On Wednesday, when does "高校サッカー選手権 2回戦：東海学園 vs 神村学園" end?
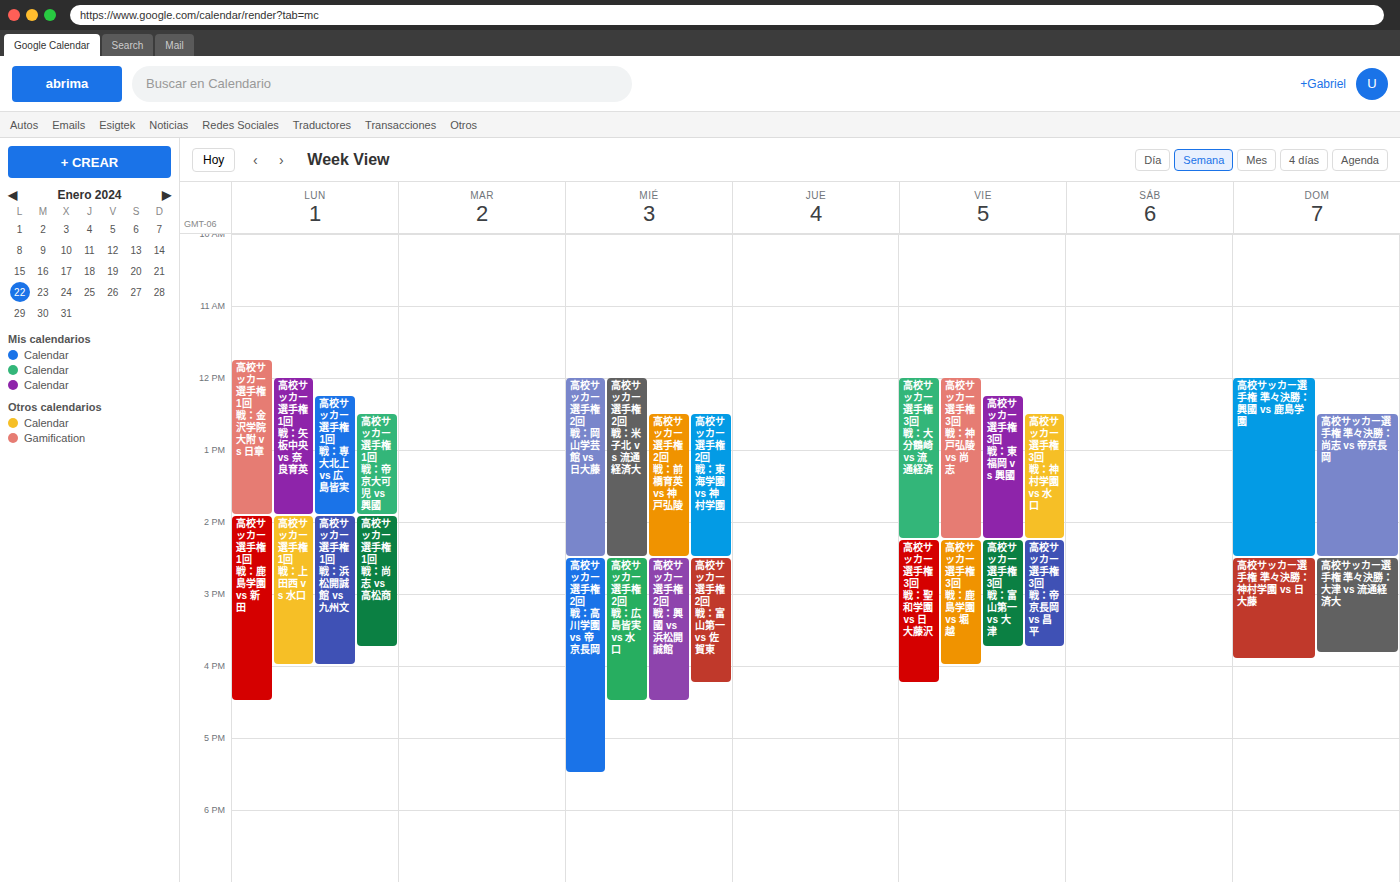
2:30 PM